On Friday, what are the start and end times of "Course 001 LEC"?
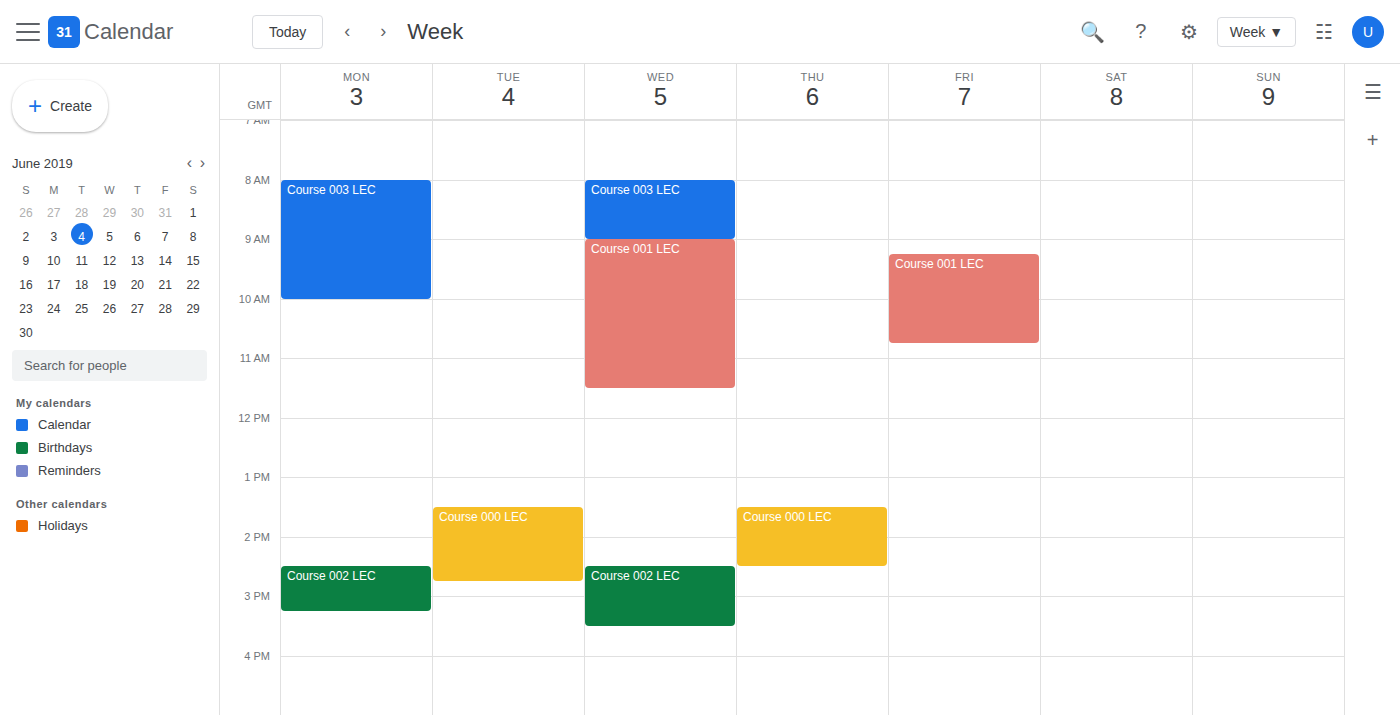
9:15 AM to 10:45 AM